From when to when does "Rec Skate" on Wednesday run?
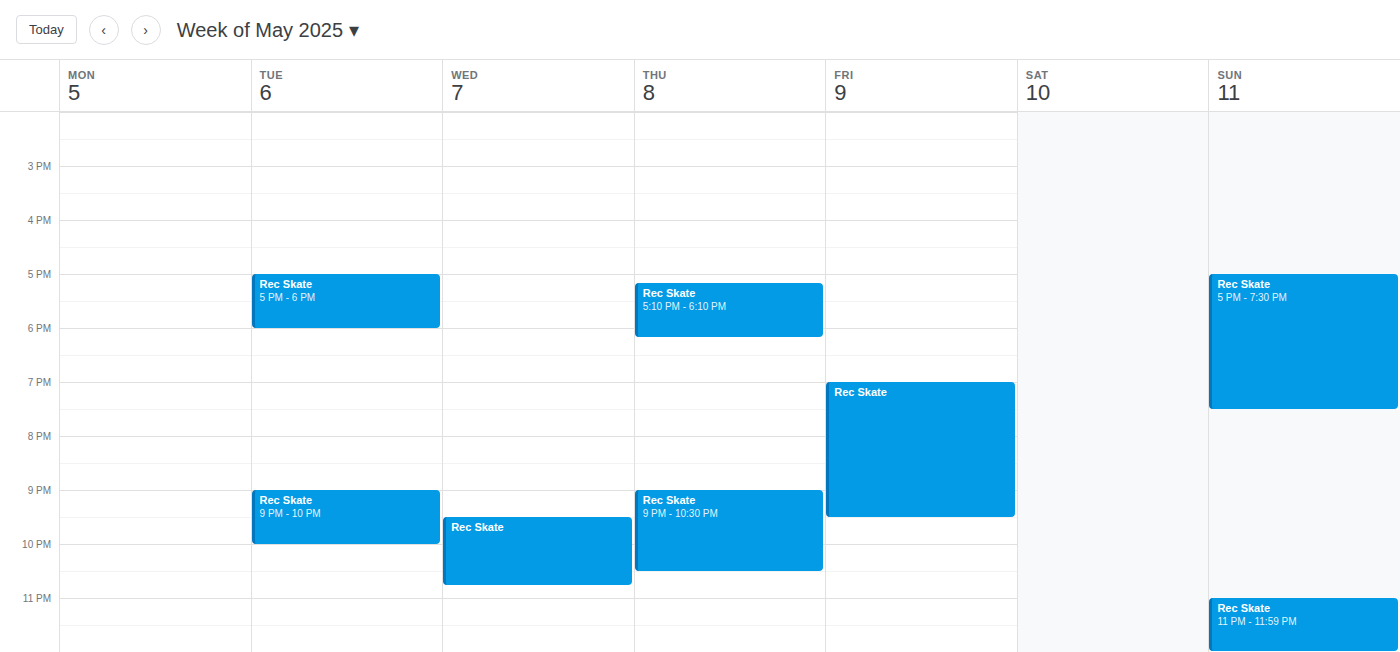
21:30 to 22:45